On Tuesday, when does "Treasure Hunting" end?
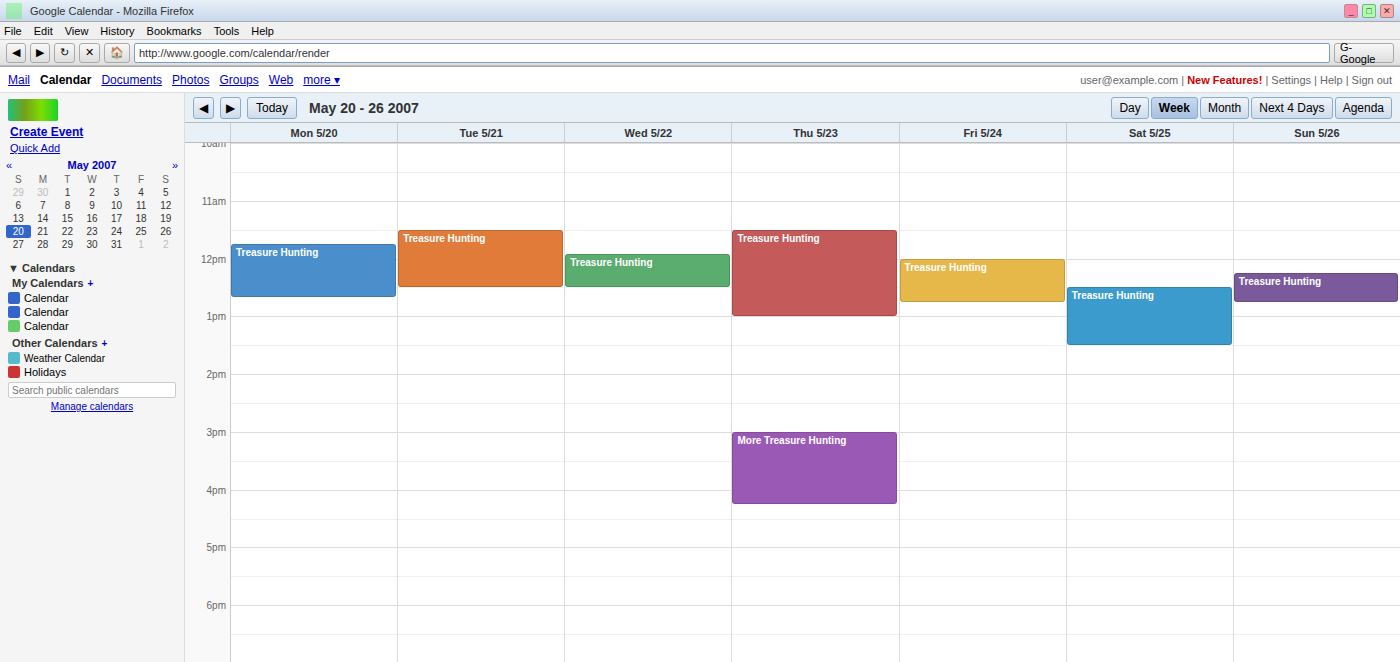
12:30 PM